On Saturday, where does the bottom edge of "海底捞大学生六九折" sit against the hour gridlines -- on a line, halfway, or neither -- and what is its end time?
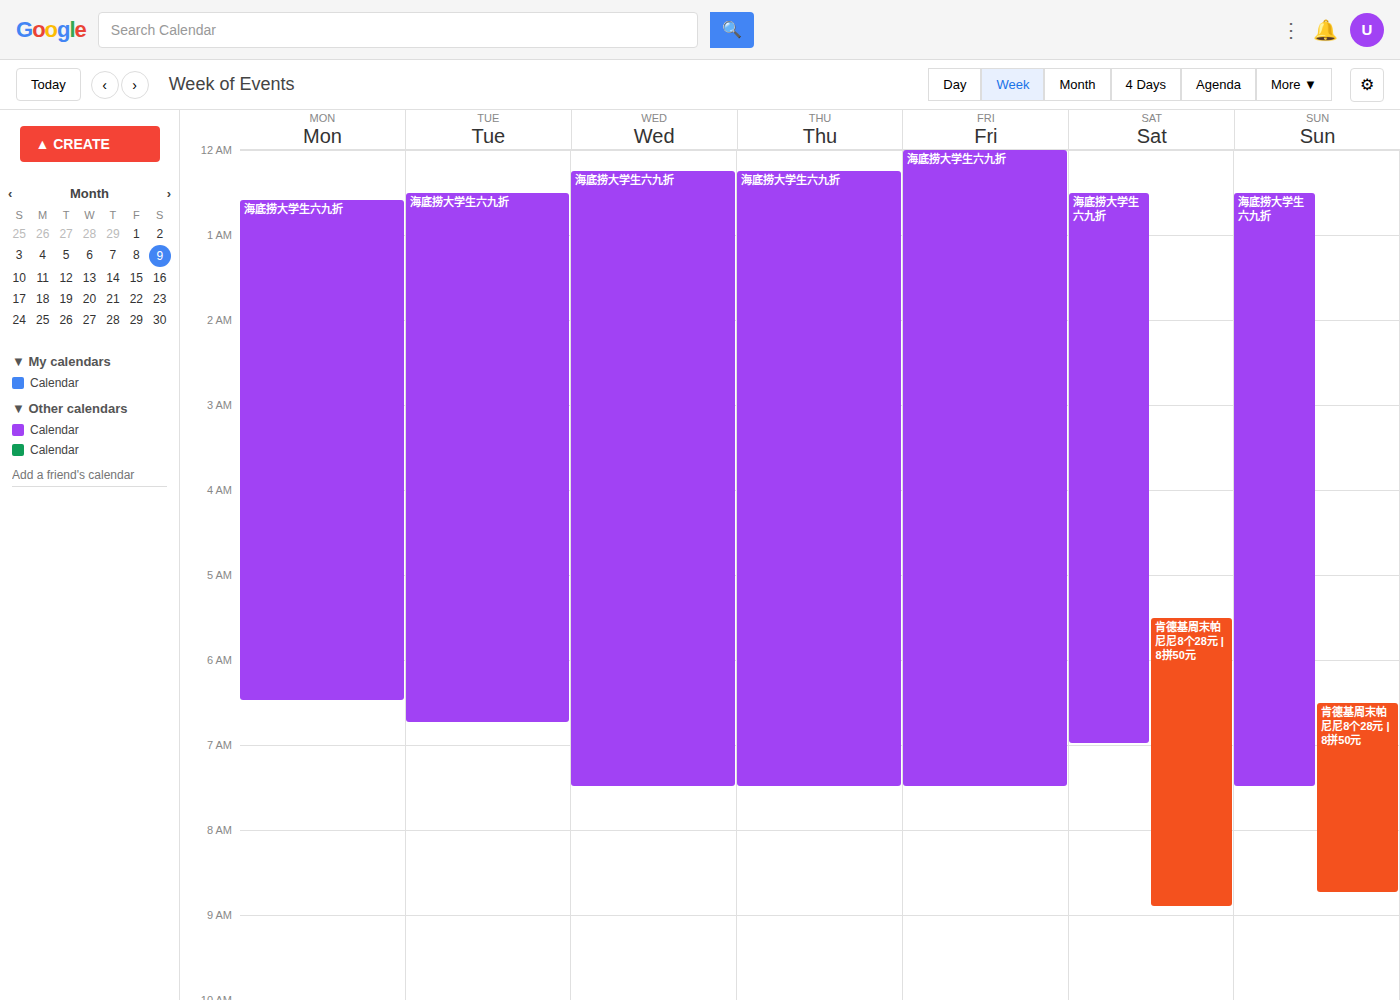
7:00 AM -- exactly on the 7 AM line.